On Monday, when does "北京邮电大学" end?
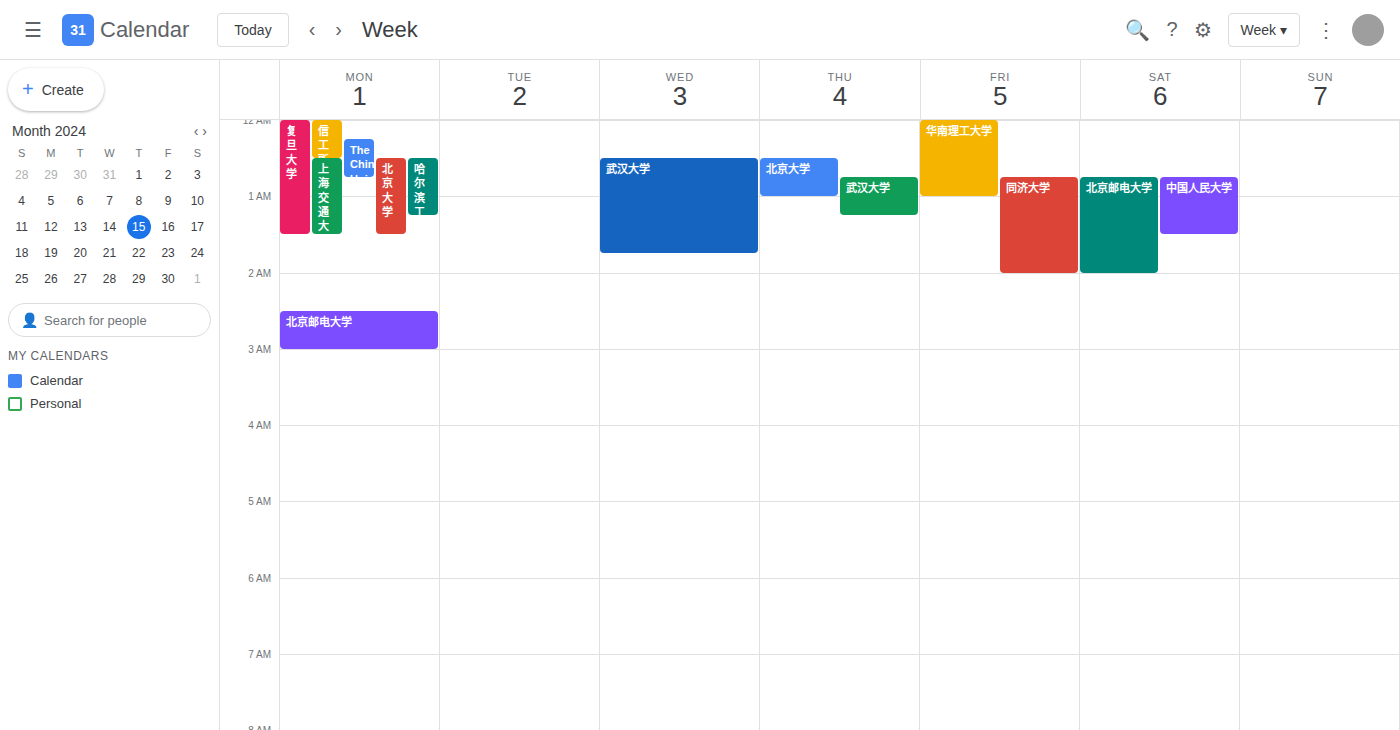
3:00 AM